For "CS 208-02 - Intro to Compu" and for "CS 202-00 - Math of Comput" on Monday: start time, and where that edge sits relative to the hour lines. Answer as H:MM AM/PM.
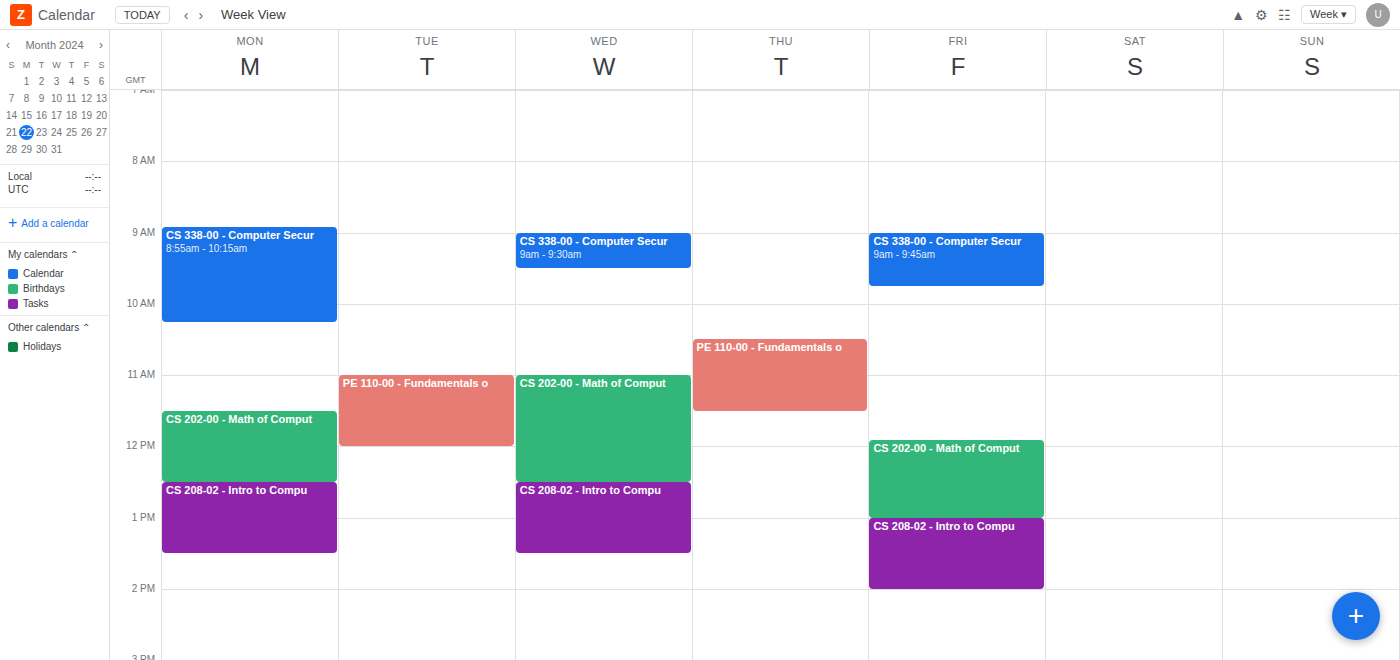
"CS 208-02 - Intro to Compu": 12:30 PM, halfway between the 12 PM and 1 PM lines. "CS 202-00 - Math of Comput": 11:30 AM, halfway between the 11 AM and 12 PM lines.